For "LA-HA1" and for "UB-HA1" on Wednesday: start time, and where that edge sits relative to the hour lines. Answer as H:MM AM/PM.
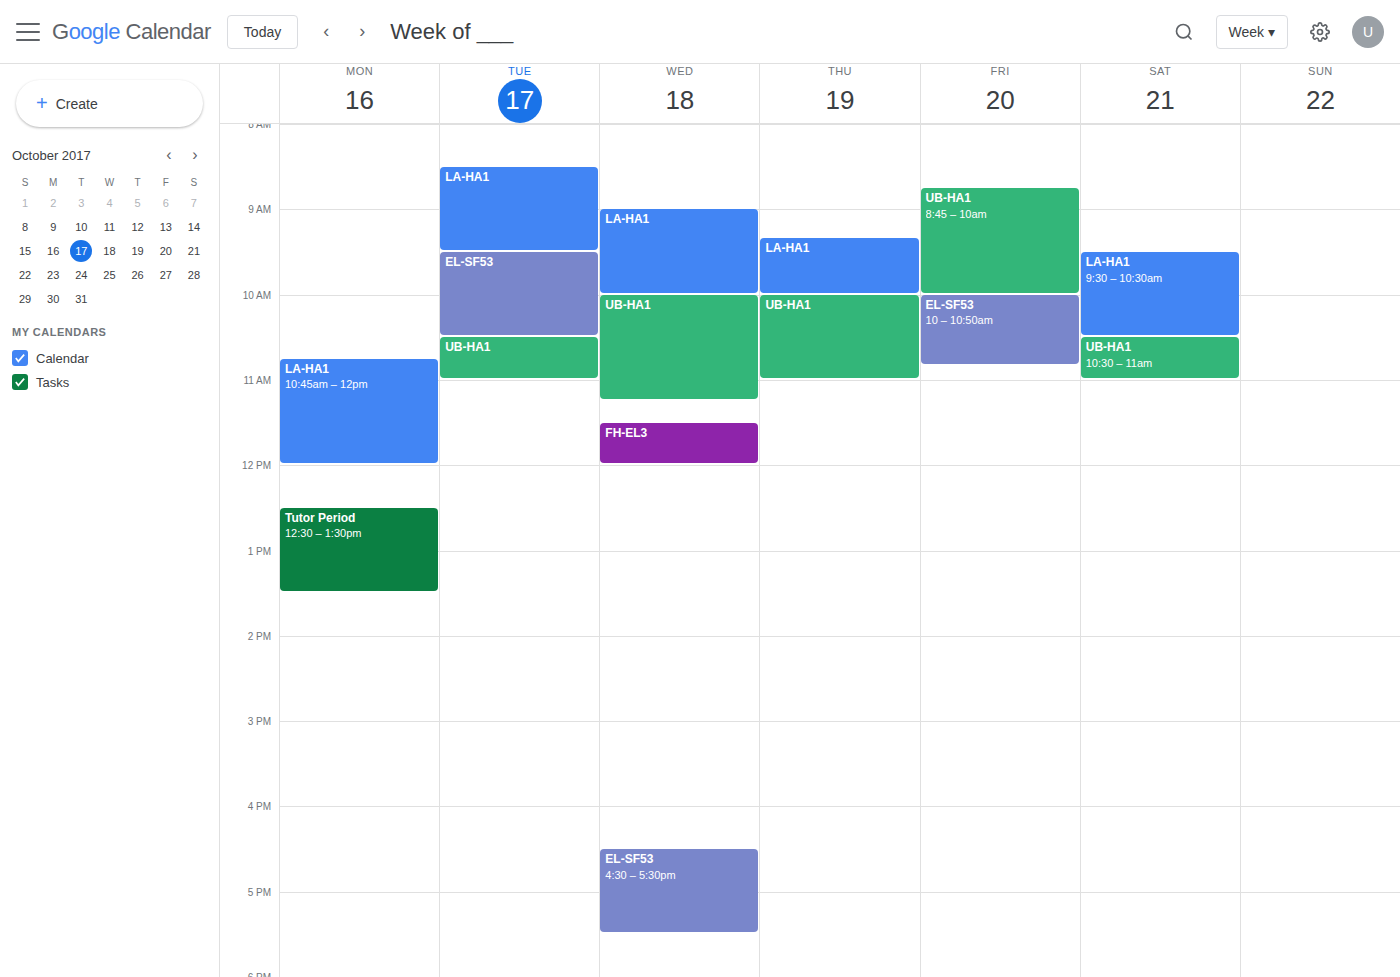
"LA-HA1": 9:00 AM, exactly on the 9 AM line. "UB-HA1": 10:00 AM, exactly on the 10 AM line.